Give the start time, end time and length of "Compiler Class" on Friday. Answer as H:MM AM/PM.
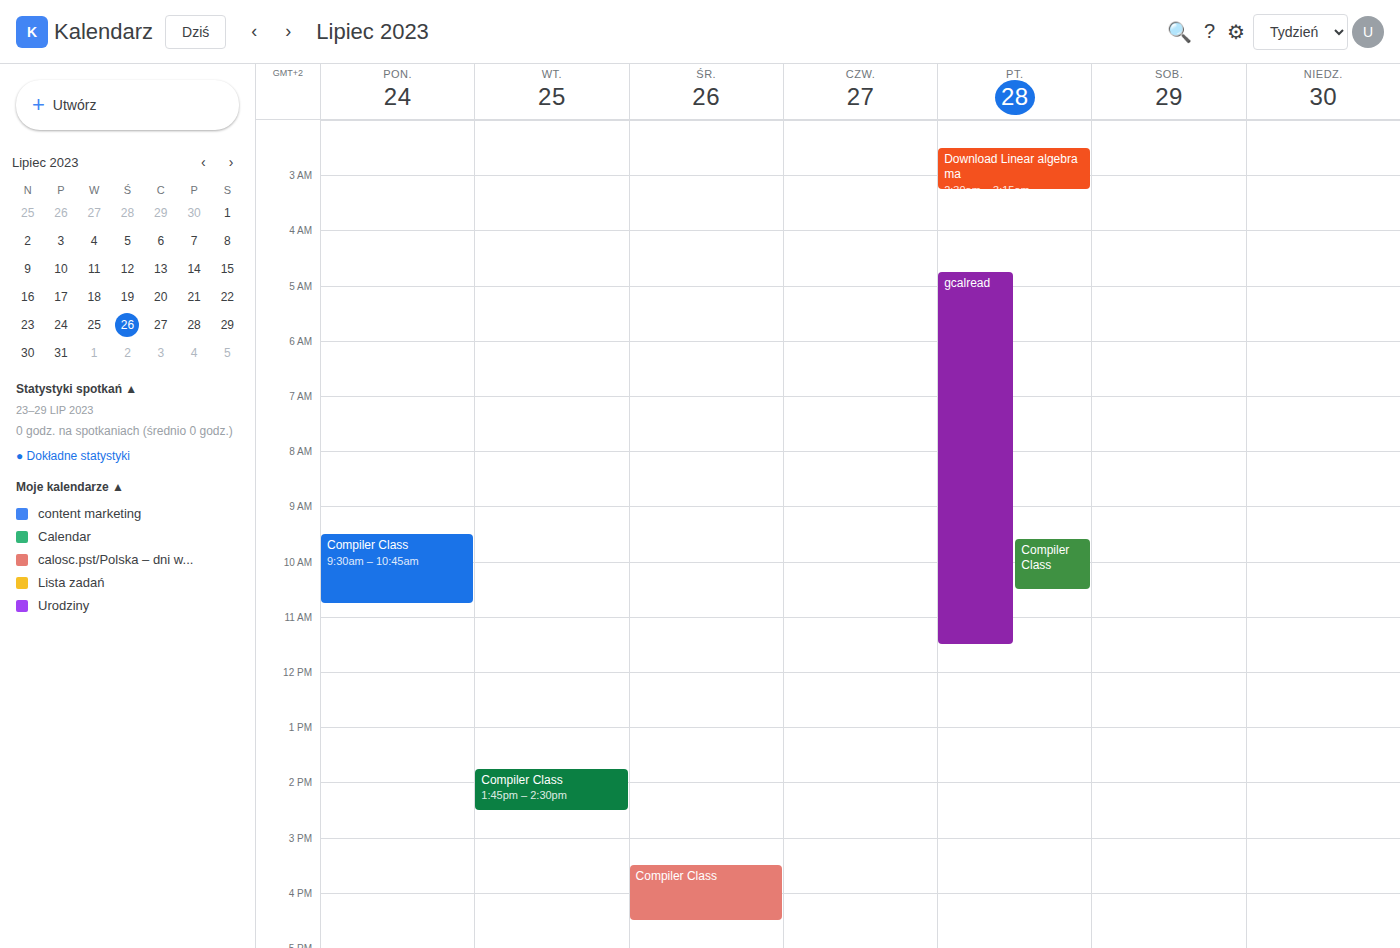
9:35 AM to 10:30 AM, 55 minutes